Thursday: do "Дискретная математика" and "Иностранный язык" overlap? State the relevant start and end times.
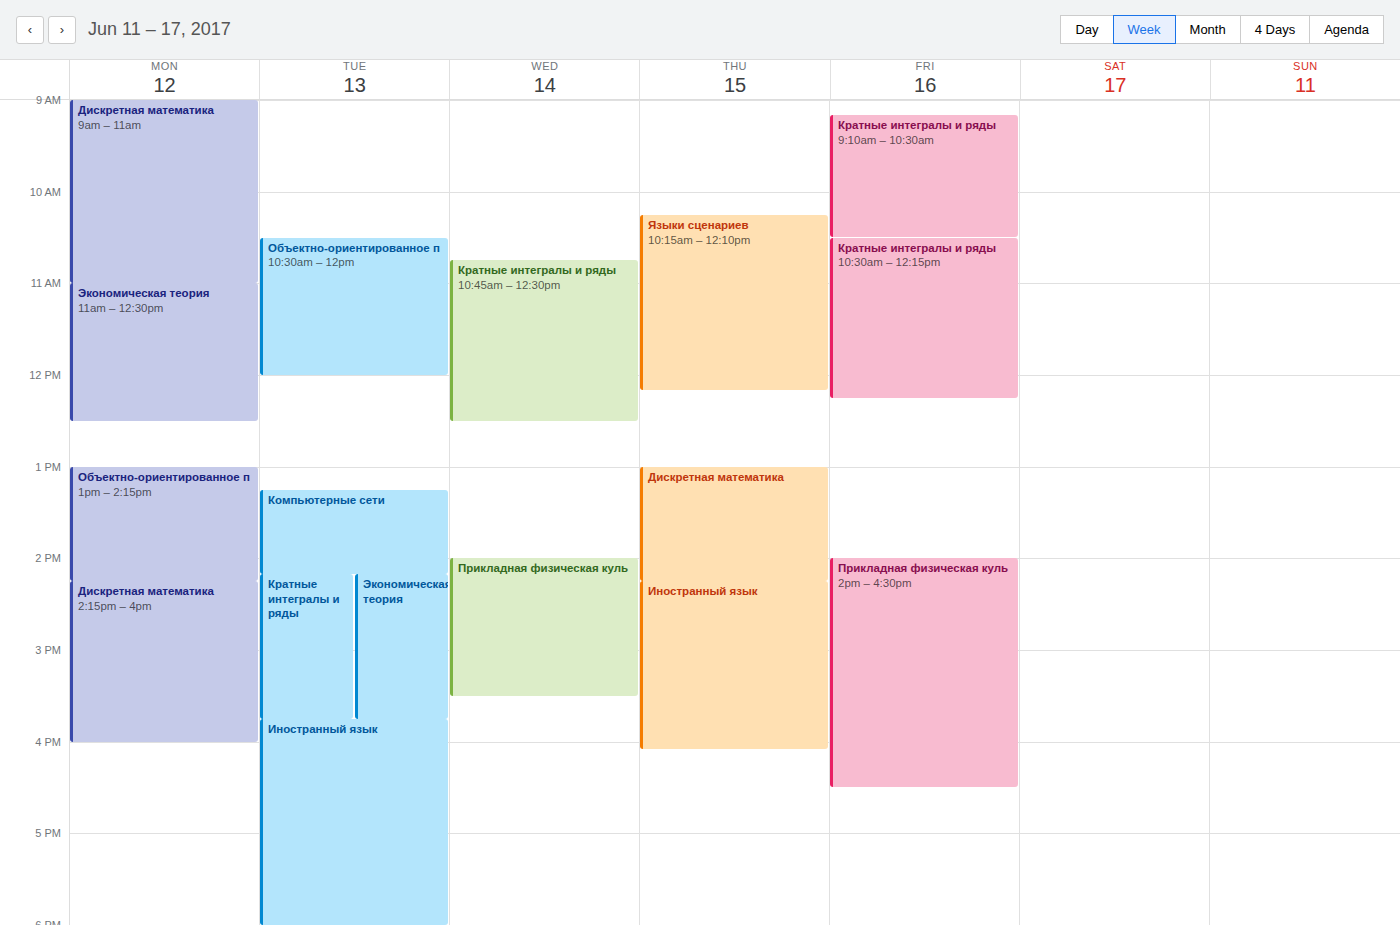
"Дискретная математика" ends at 2:15 PM, exactly when "Иностранный язык" starts -- they touch but do not overlap.